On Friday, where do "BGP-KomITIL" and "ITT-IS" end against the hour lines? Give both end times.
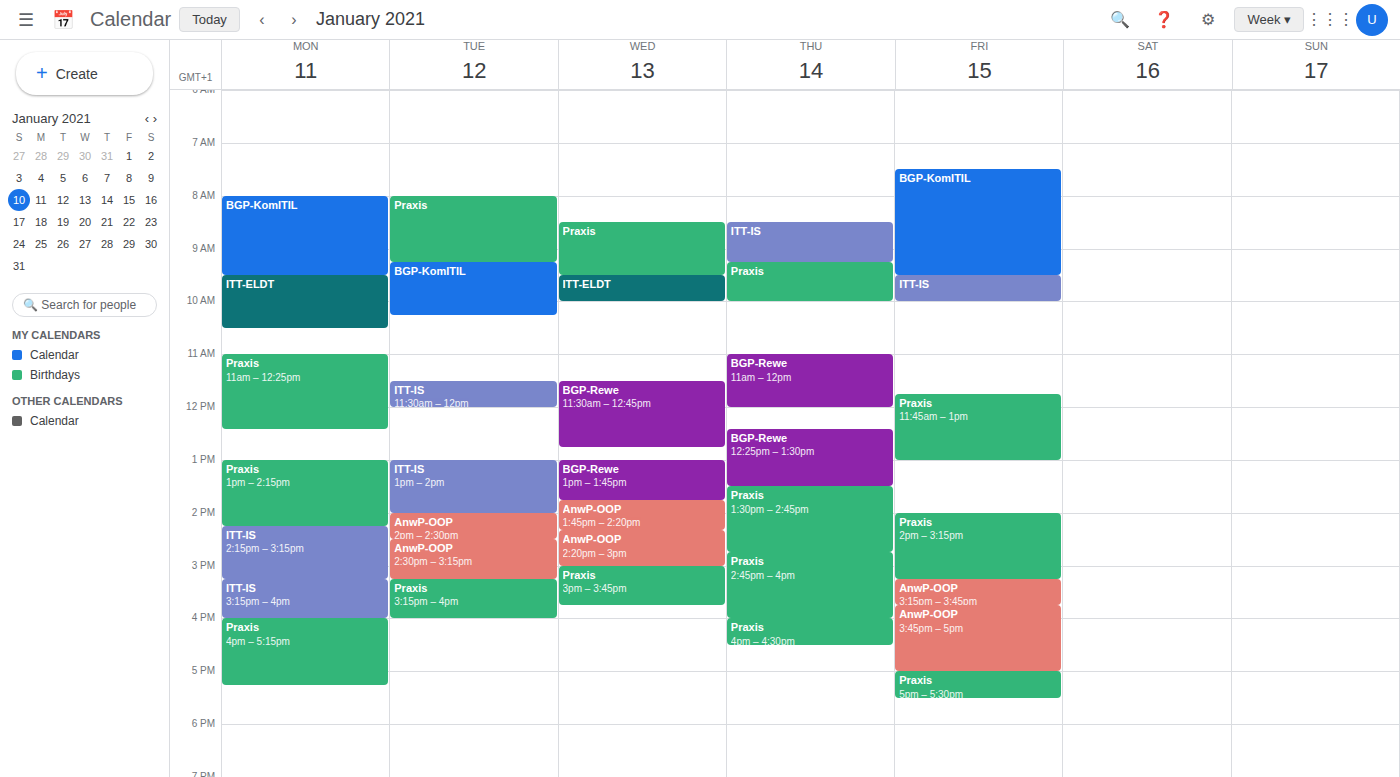
"BGP-KomITIL": 09:30, halfway between the 09:00 and 10:00 lines. "ITT-IS": 10:00, exactly on the 10:00 line.